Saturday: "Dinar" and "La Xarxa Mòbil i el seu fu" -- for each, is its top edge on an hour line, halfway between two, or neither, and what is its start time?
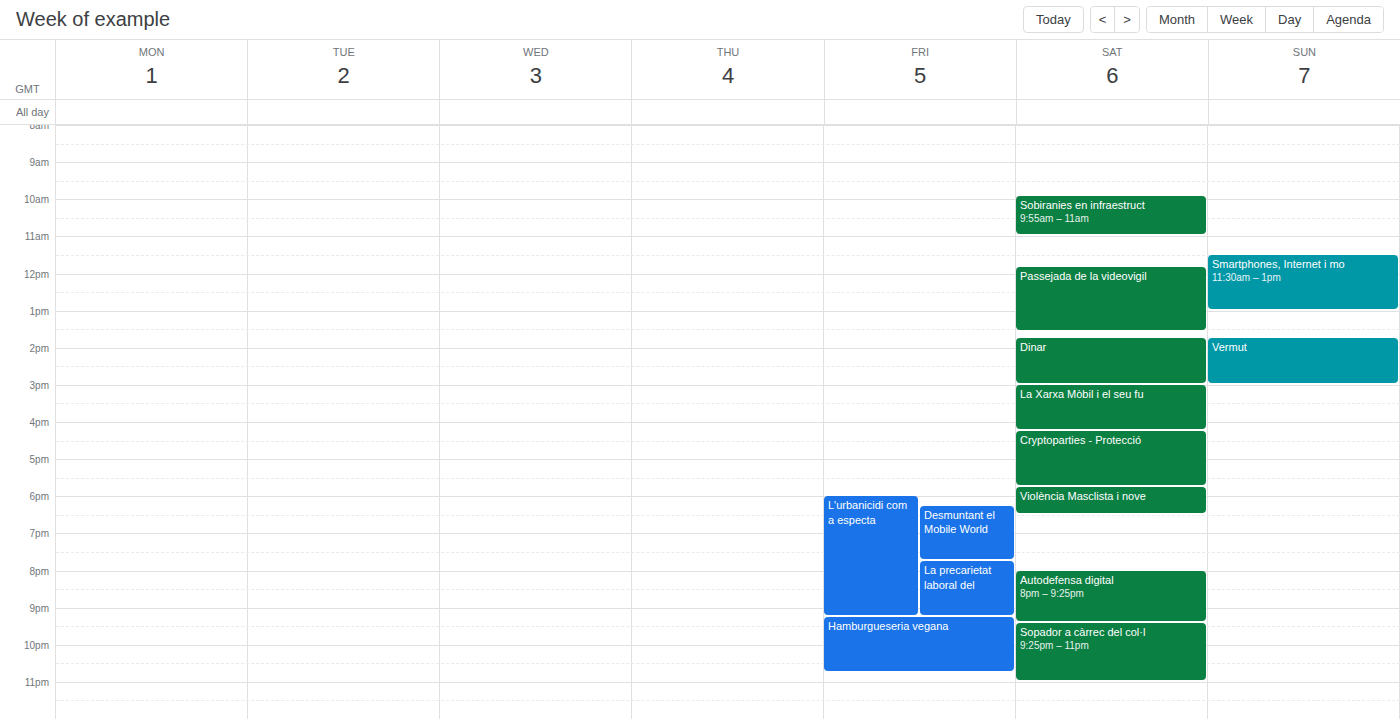
"Dinar": 13:45, neither: three quarters of the way from the 13:00 line to the 14:00 line. "La Xarxa Mòbil i el seu fu": 15:00, exactly on the 15:00 line.